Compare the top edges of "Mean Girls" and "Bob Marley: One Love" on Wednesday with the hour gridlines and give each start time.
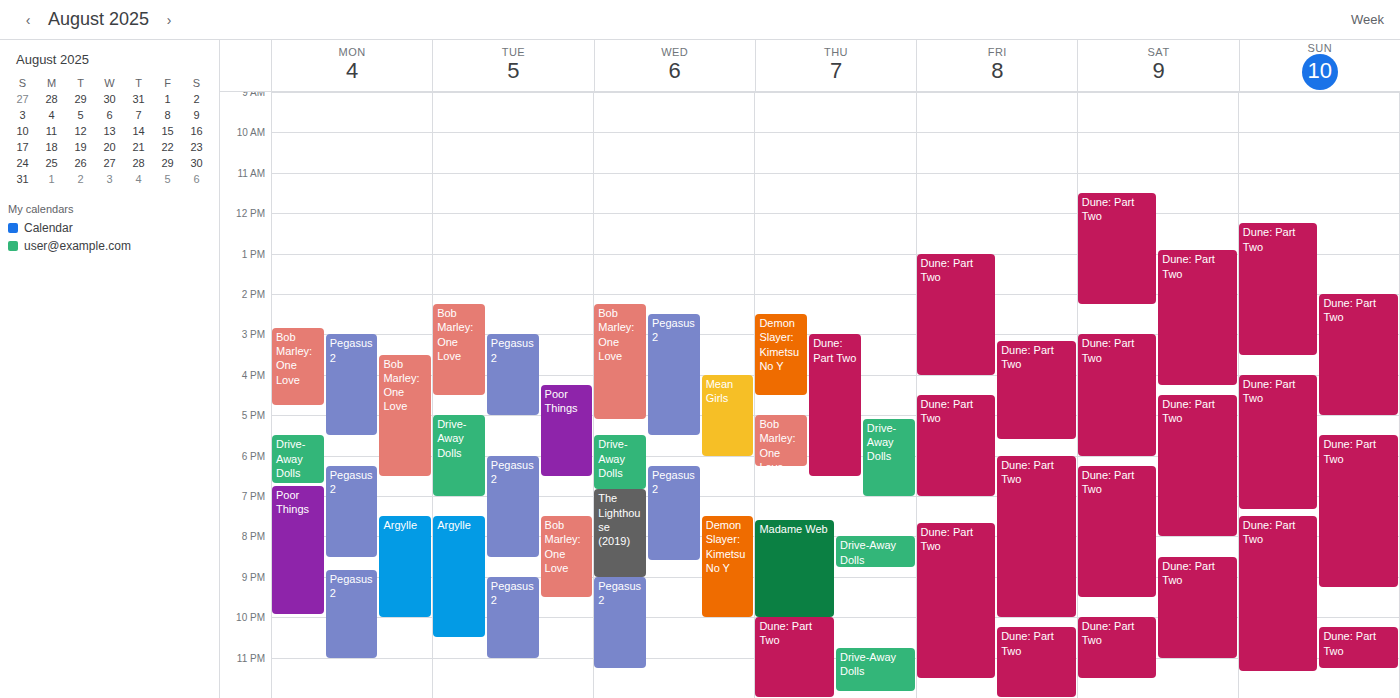
"Mean Girls": 4:00 PM, exactly on the 4 PM line. "Bob Marley: One Love": 2:15 PM, neither: a quarter of the way from the 2 PM line to the 3 PM line.